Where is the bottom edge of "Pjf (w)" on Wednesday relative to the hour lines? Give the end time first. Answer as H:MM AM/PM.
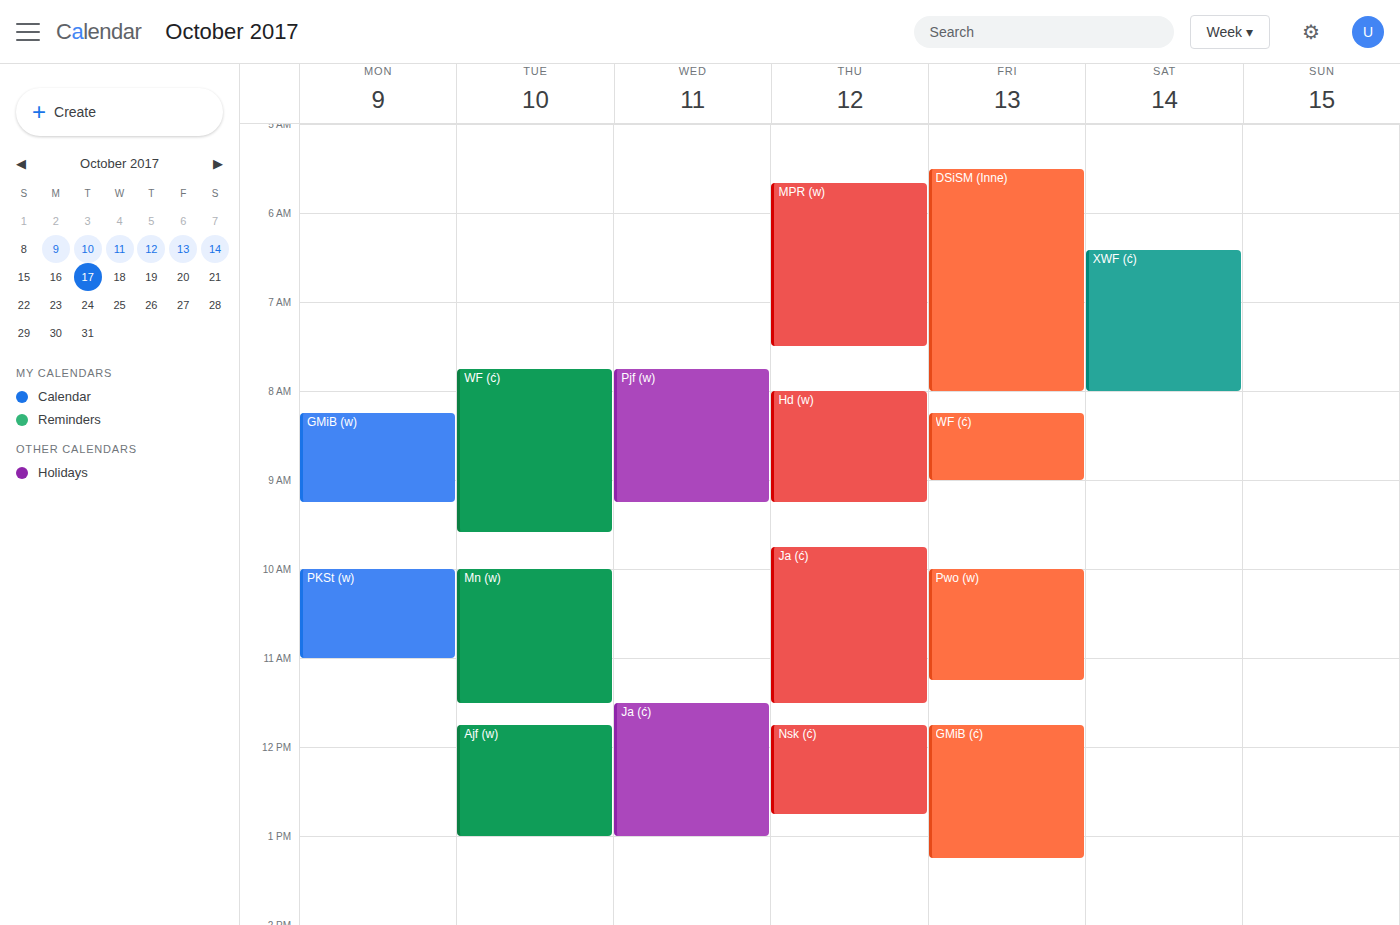
9:15 AM -- neither: a quarter of the way from the 9 AM line to the 10 AM line.